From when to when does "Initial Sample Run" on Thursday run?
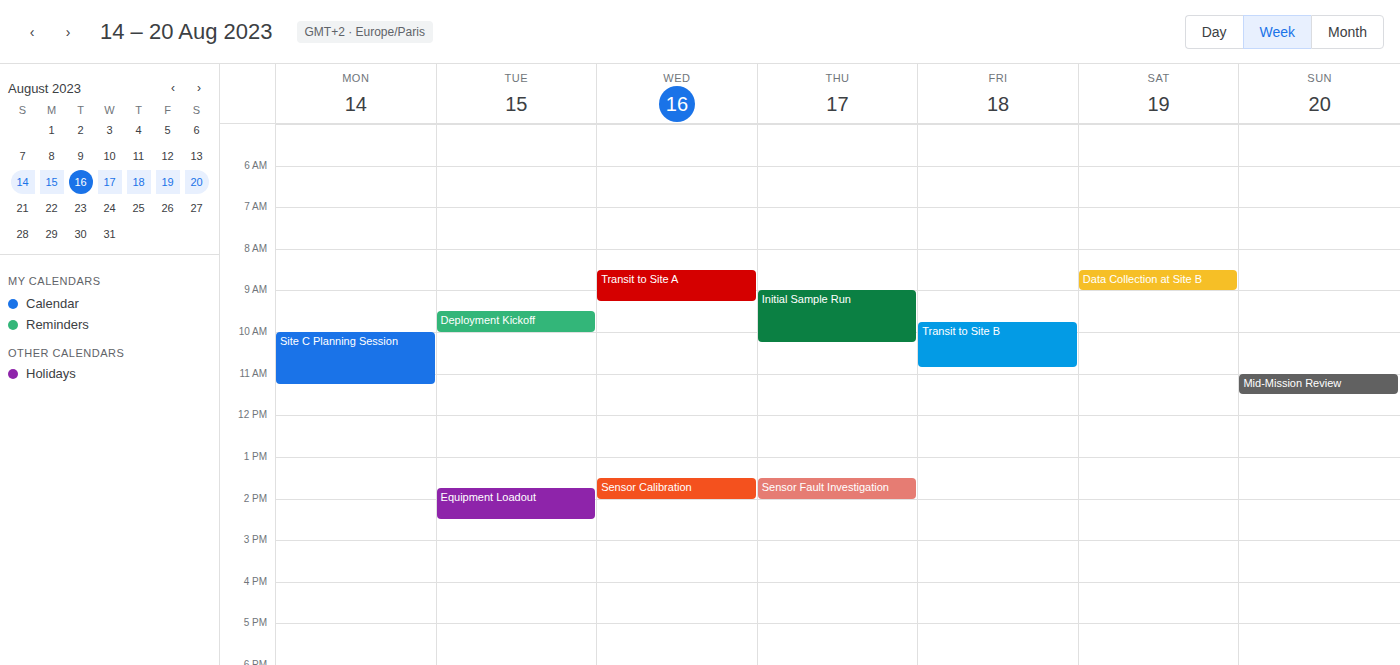
9:00 AM to 10:15 AM